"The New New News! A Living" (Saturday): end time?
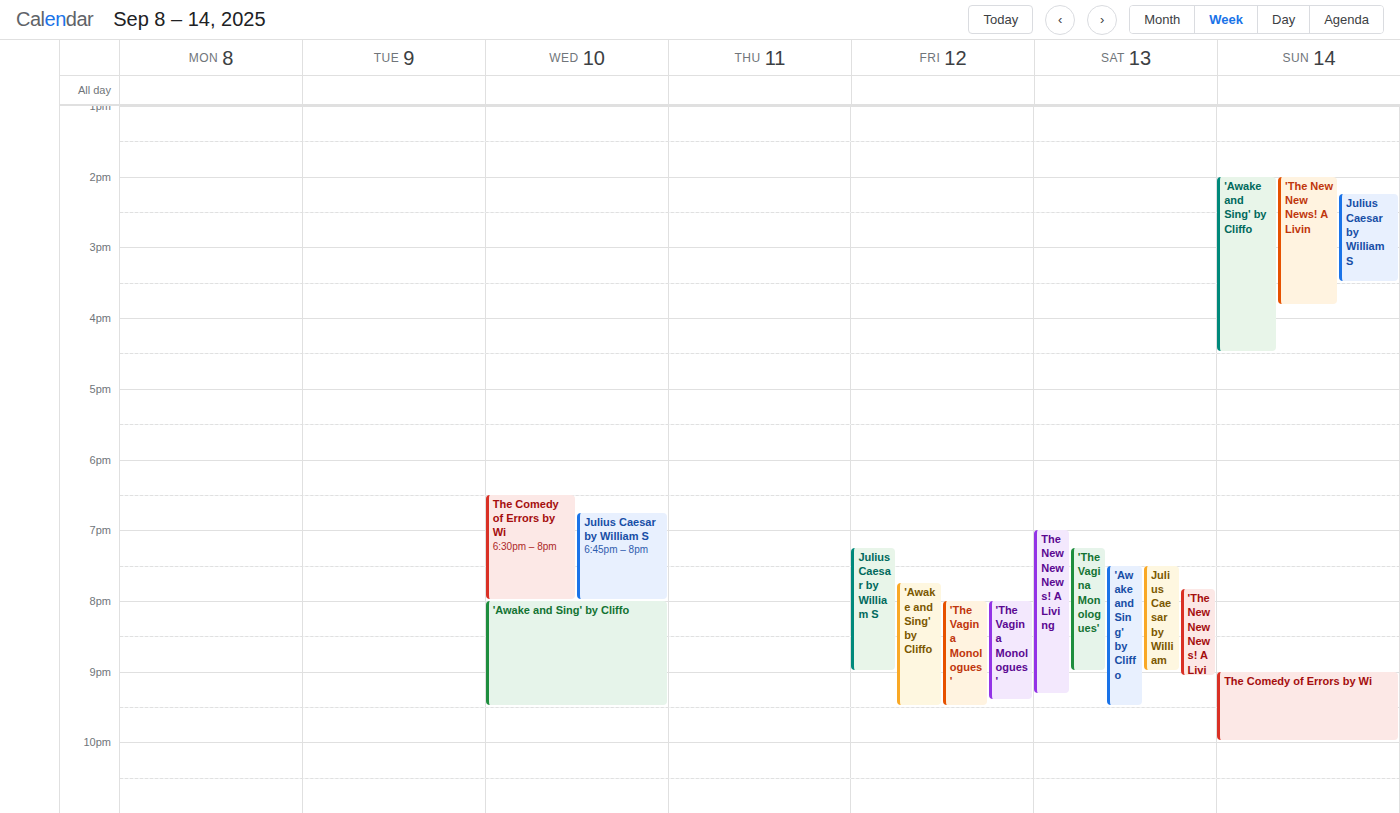
21:20